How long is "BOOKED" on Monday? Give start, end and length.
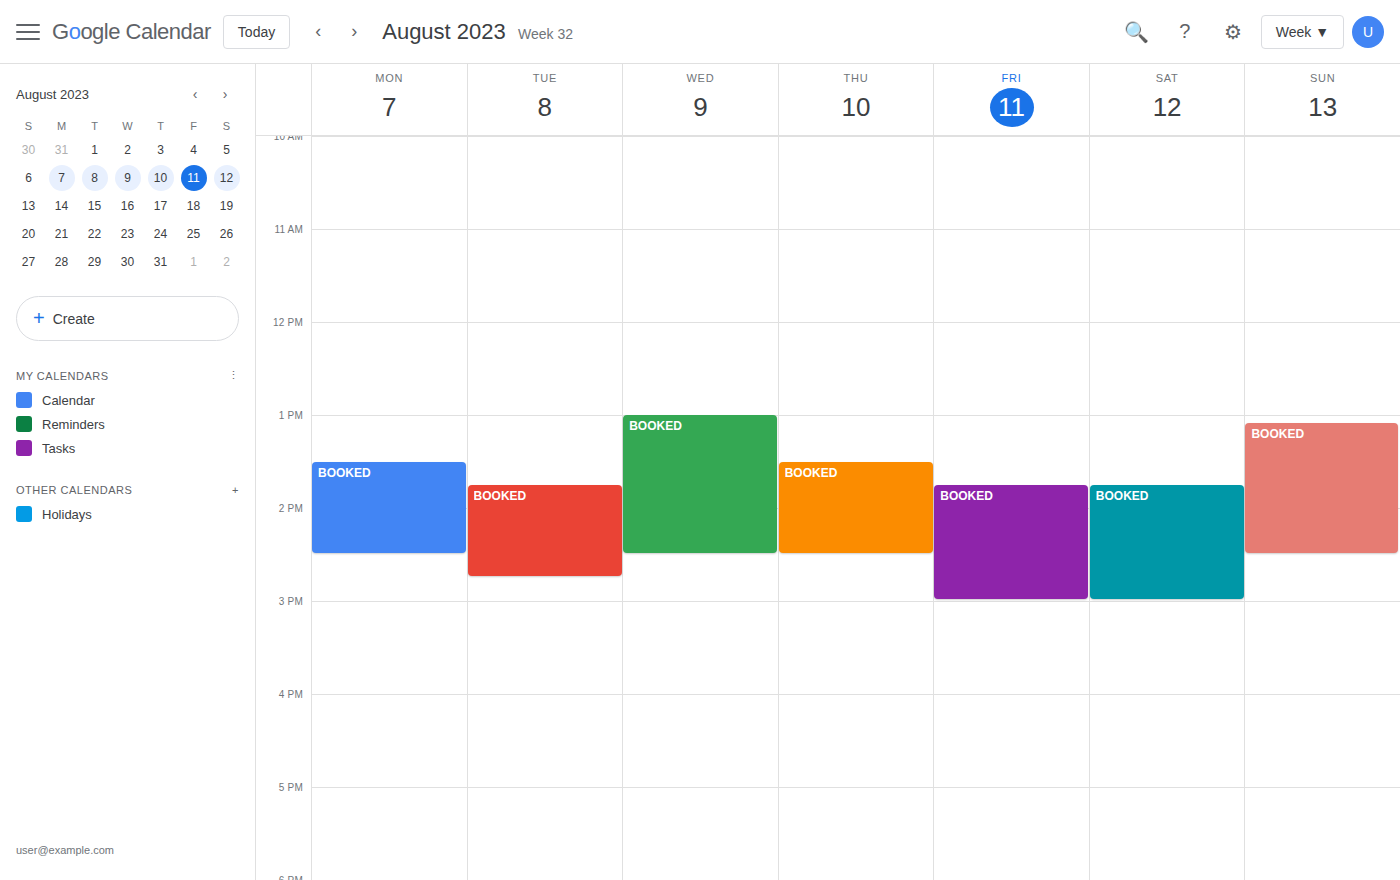
1:30 PM to 2:30 PM, 1 hour